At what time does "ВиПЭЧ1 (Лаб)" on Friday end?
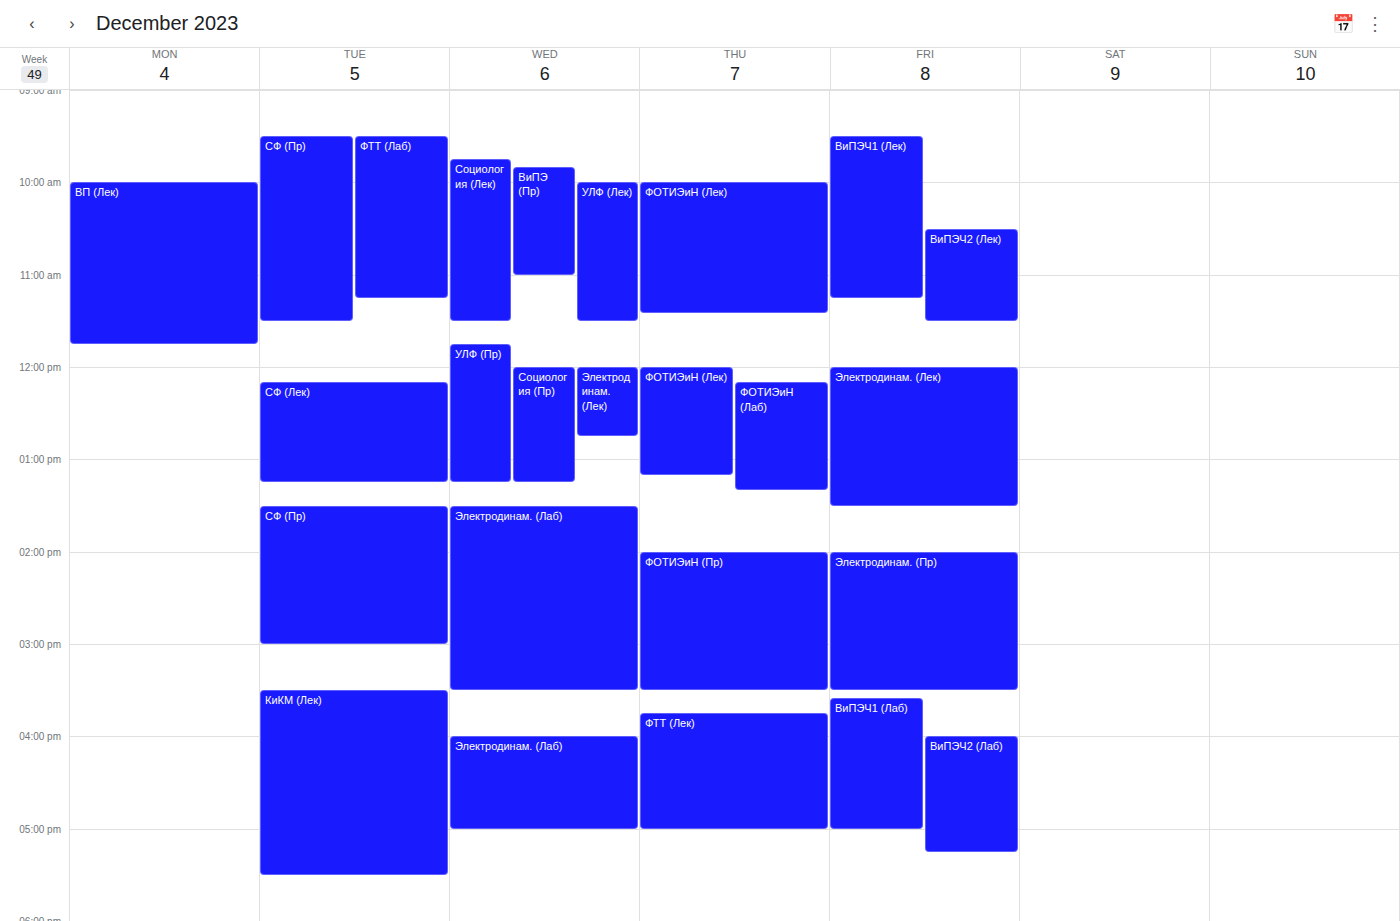
17:00